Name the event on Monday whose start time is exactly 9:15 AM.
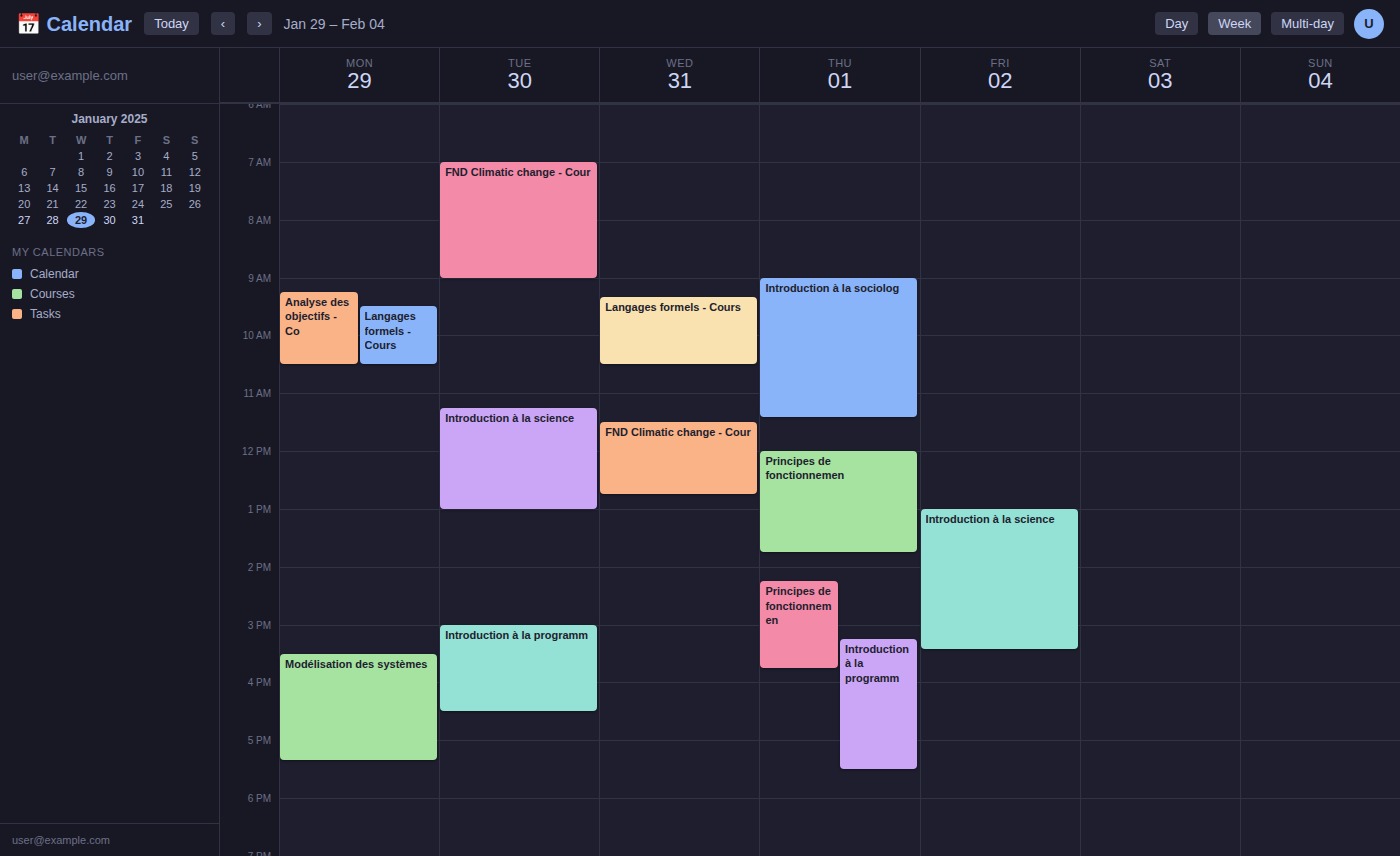
"Analyse des objectifs - Co"